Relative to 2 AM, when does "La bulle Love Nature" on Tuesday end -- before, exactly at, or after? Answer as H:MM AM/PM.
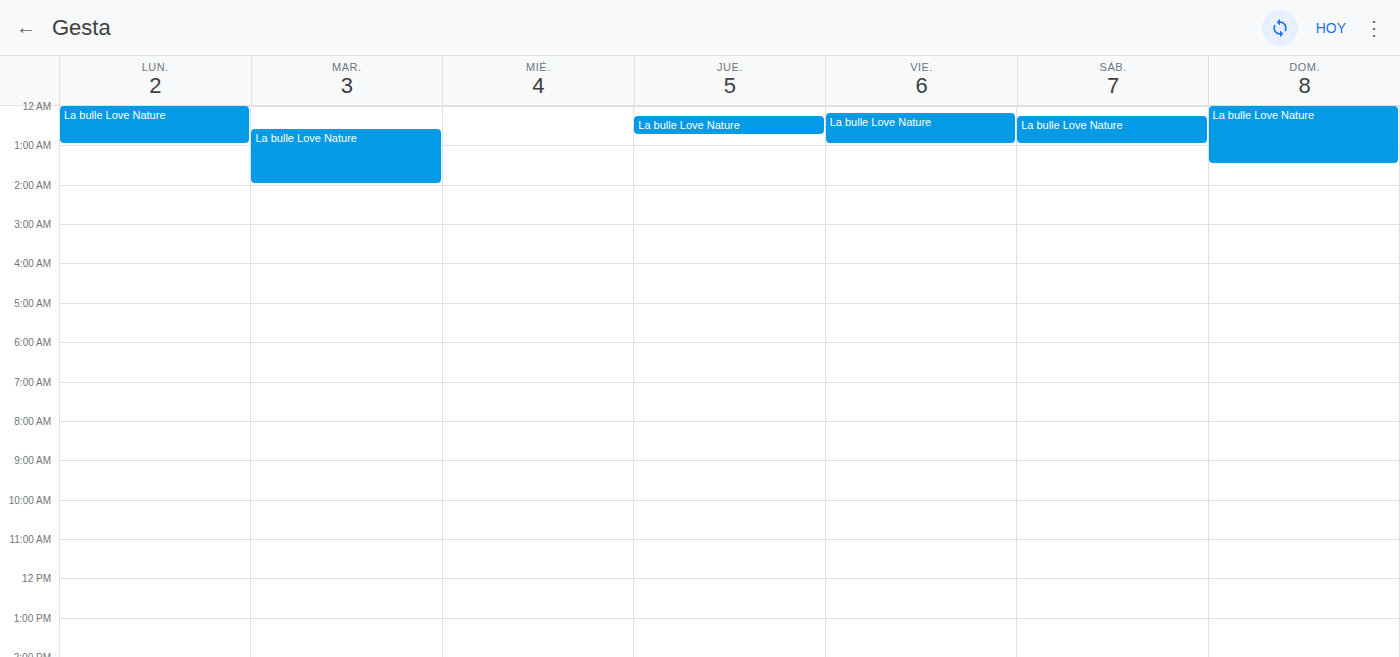
2:00 AM -- exactly at 2 AM, on the 2 AM line.